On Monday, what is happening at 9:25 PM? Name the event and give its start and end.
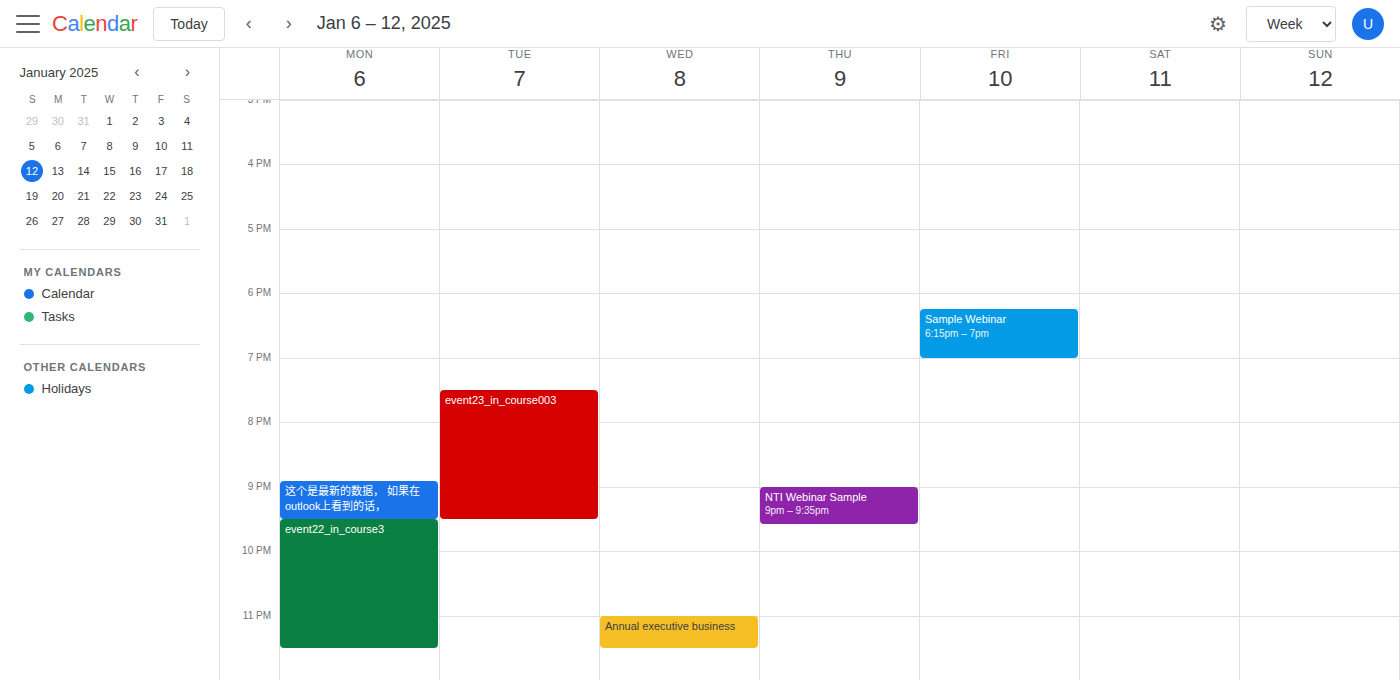
"这个是最新的数据， 如果在outlook上看到的话，", 8:55 PM to 9:30 PM